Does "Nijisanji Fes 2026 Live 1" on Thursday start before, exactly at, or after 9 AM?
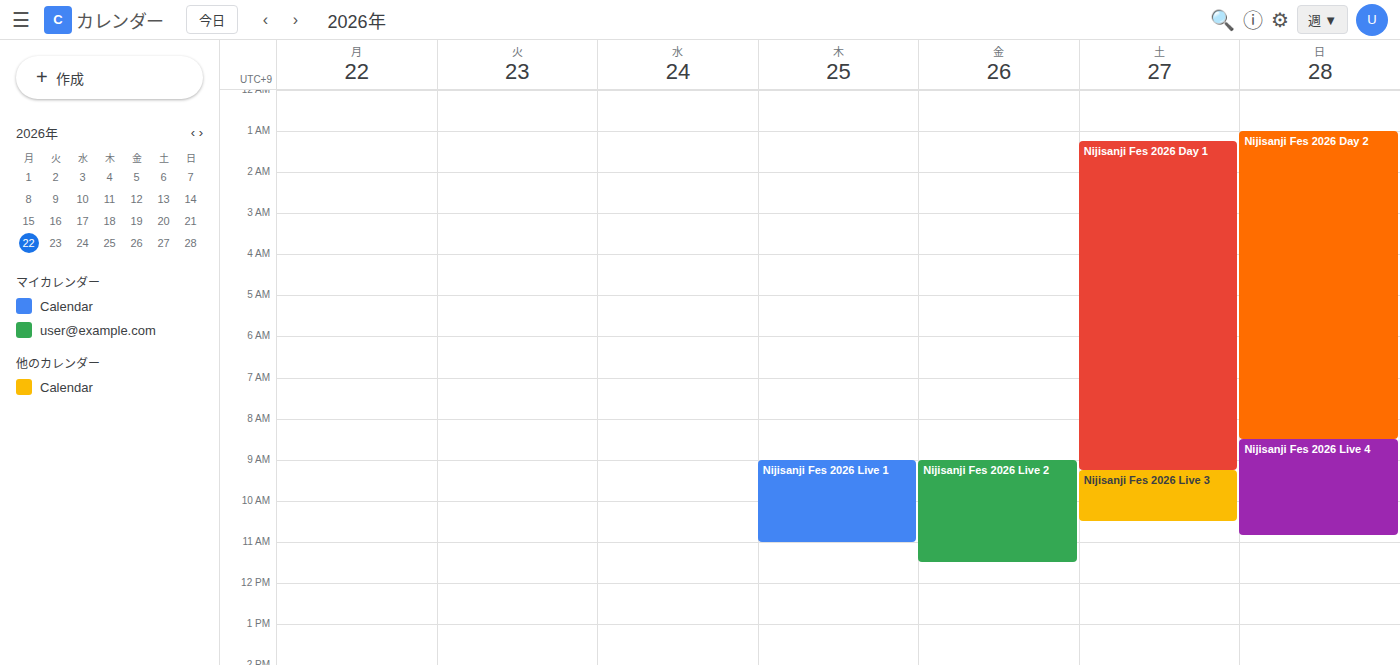
9:00 AM -- exactly at 9 AM, on the 9 AM line.